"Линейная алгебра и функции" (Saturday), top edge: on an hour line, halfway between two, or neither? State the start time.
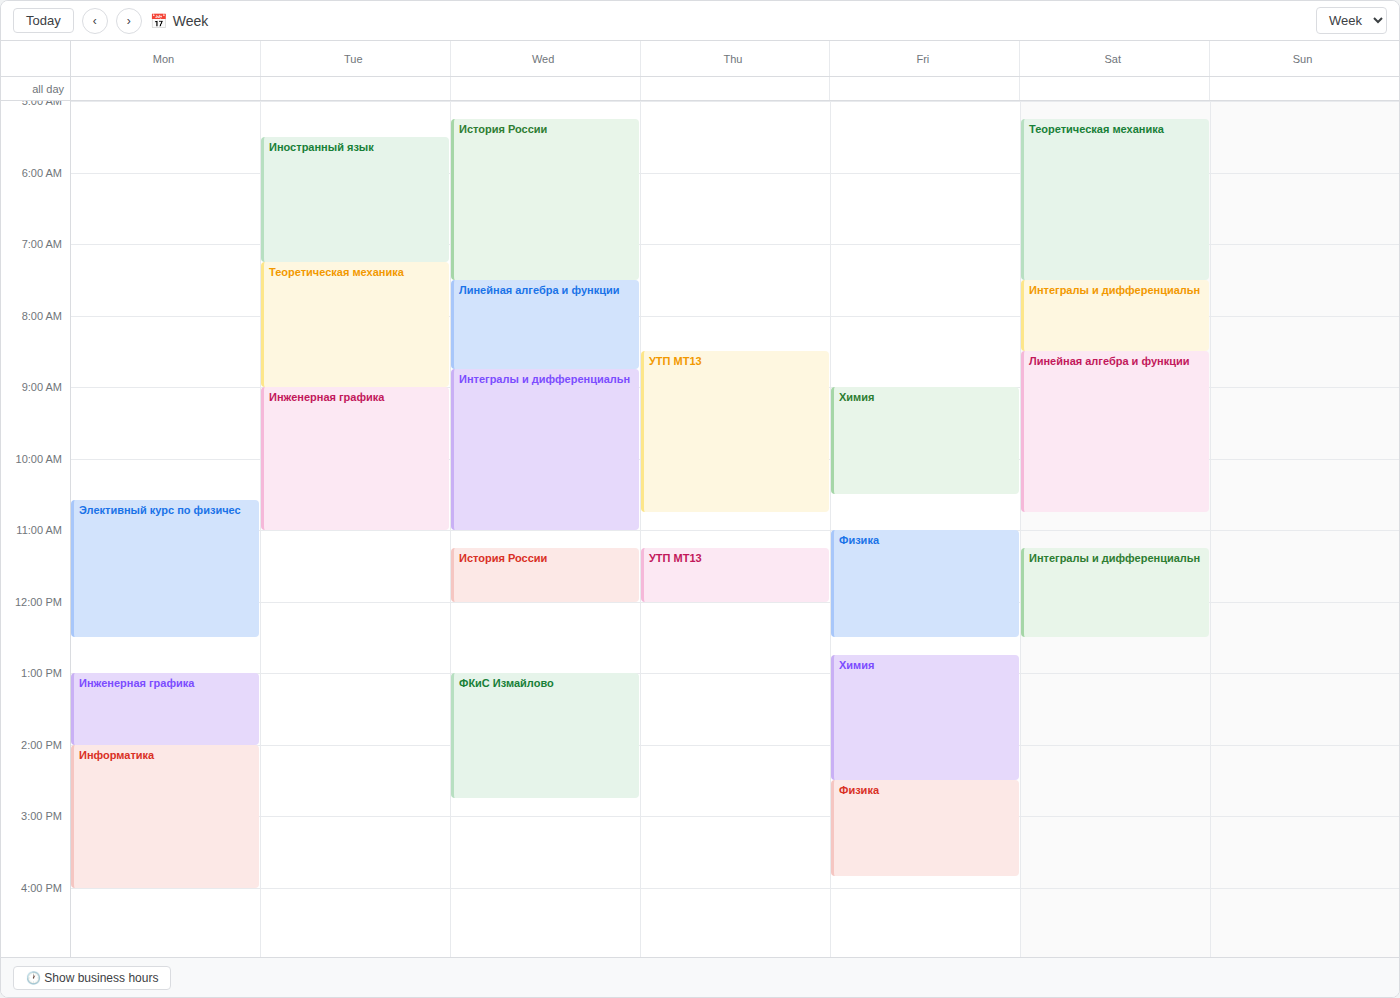
8:30 AM -- halfway between the 8 AM and 9 AM lines.